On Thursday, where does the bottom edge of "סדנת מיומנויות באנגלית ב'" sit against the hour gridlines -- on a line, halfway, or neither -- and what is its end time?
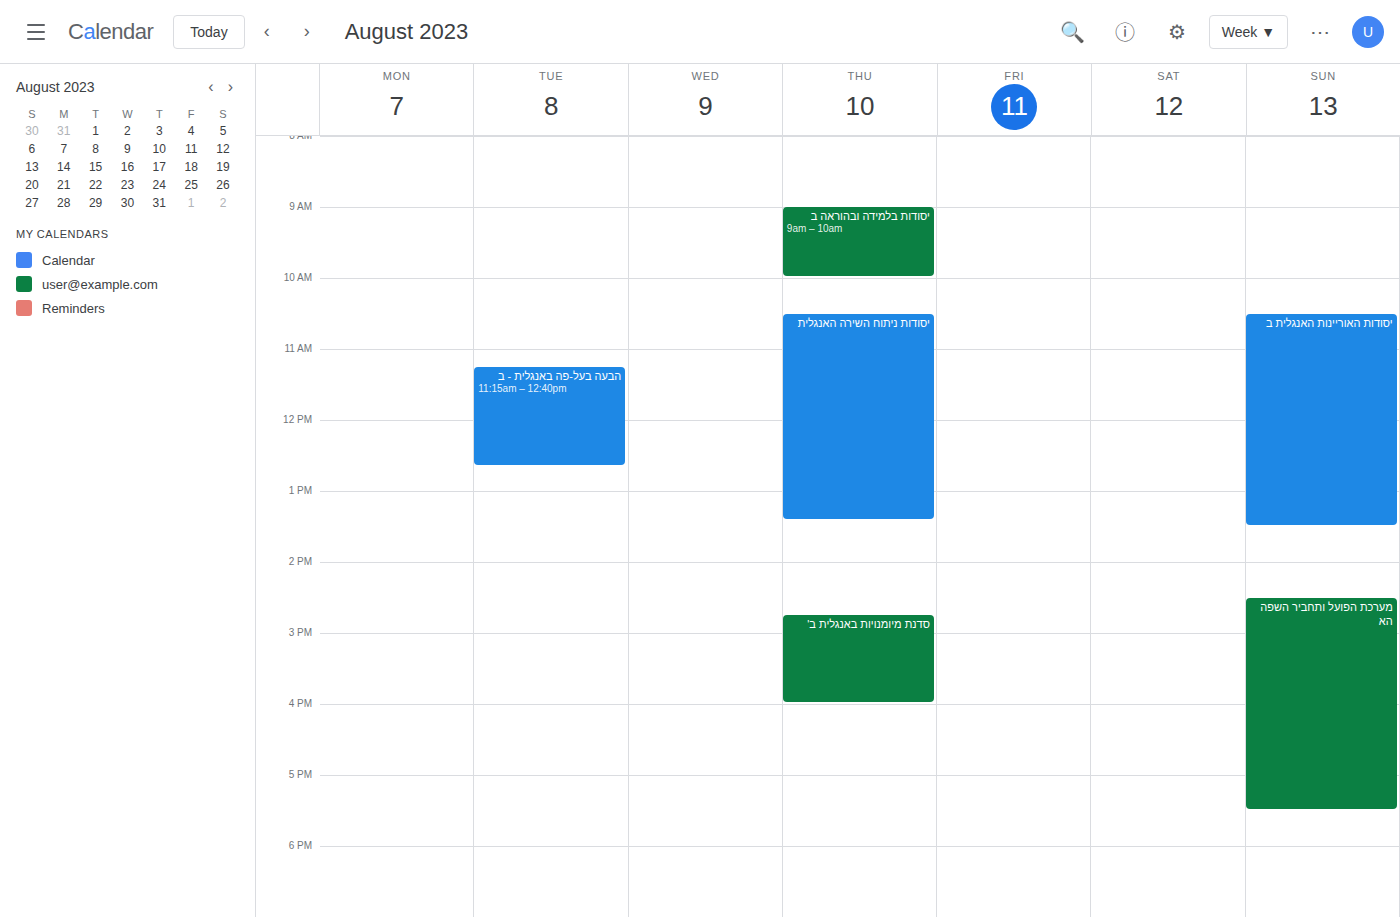
4:00 PM -- exactly on the 4 PM line.